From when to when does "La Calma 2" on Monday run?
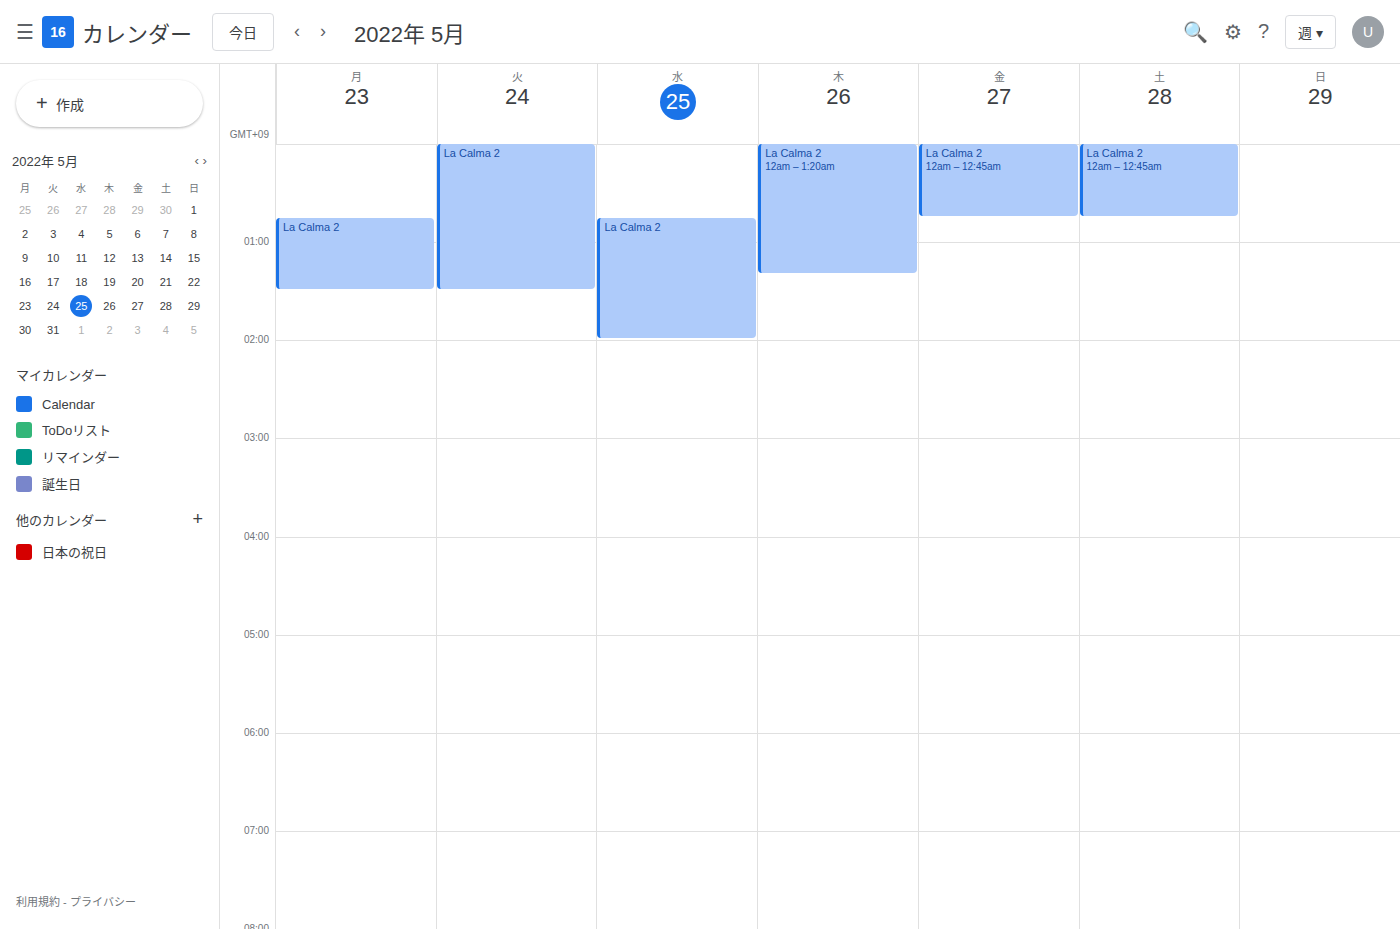
00:45 to 01:30